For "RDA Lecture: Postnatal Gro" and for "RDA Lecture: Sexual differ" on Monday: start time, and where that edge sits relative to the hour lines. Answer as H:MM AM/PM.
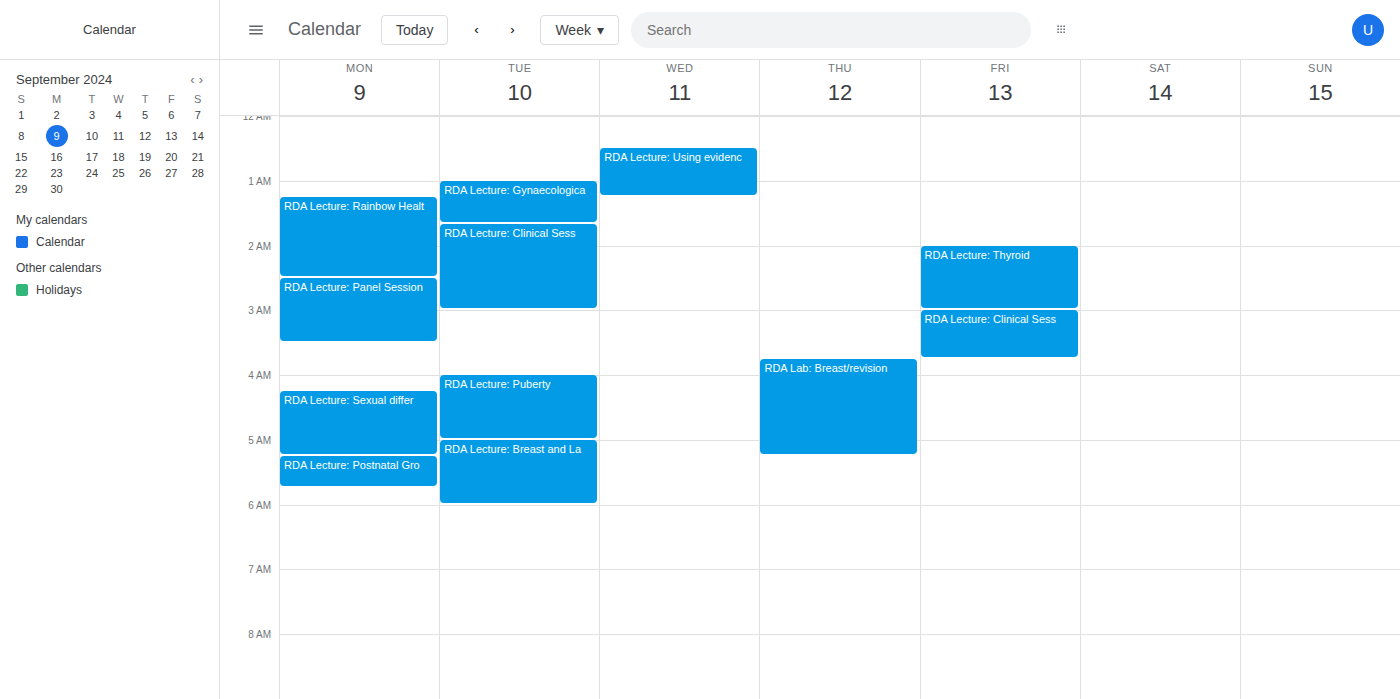
"RDA Lecture: Postnatal Gro": 5:15 AM, neither: a quarter of the way from the 5 AM line to the 6 AM line. "RDA Lecture: Sexual differ": 4:15 AM, neither: a quarter of the way from the 4 AM line to the 5 AM line.